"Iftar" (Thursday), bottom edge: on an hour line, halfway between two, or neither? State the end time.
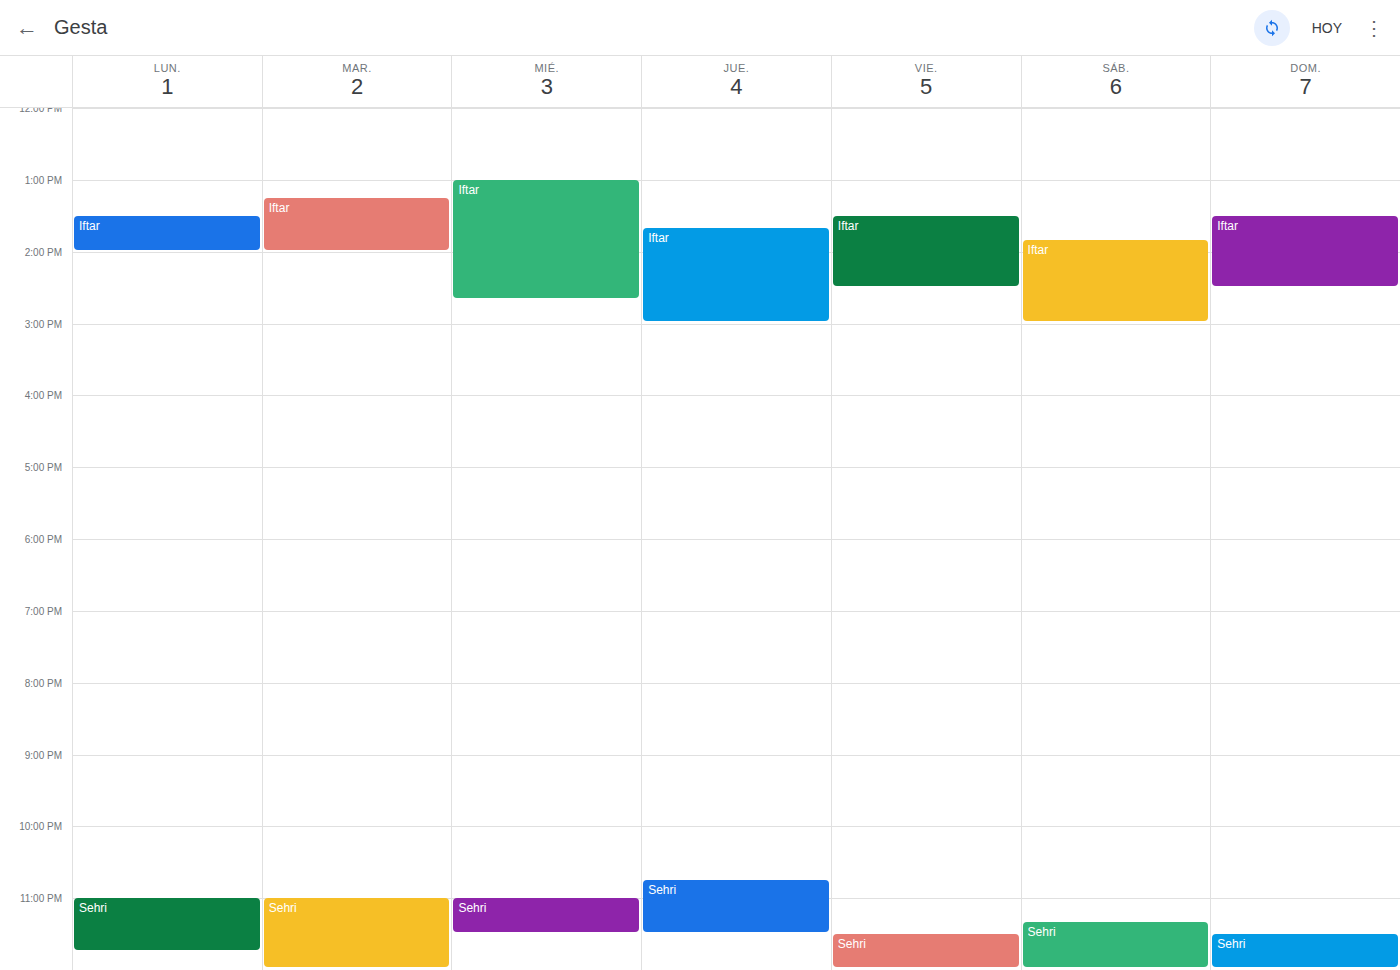
3:00 PM -- exactly on the 3 PM line.